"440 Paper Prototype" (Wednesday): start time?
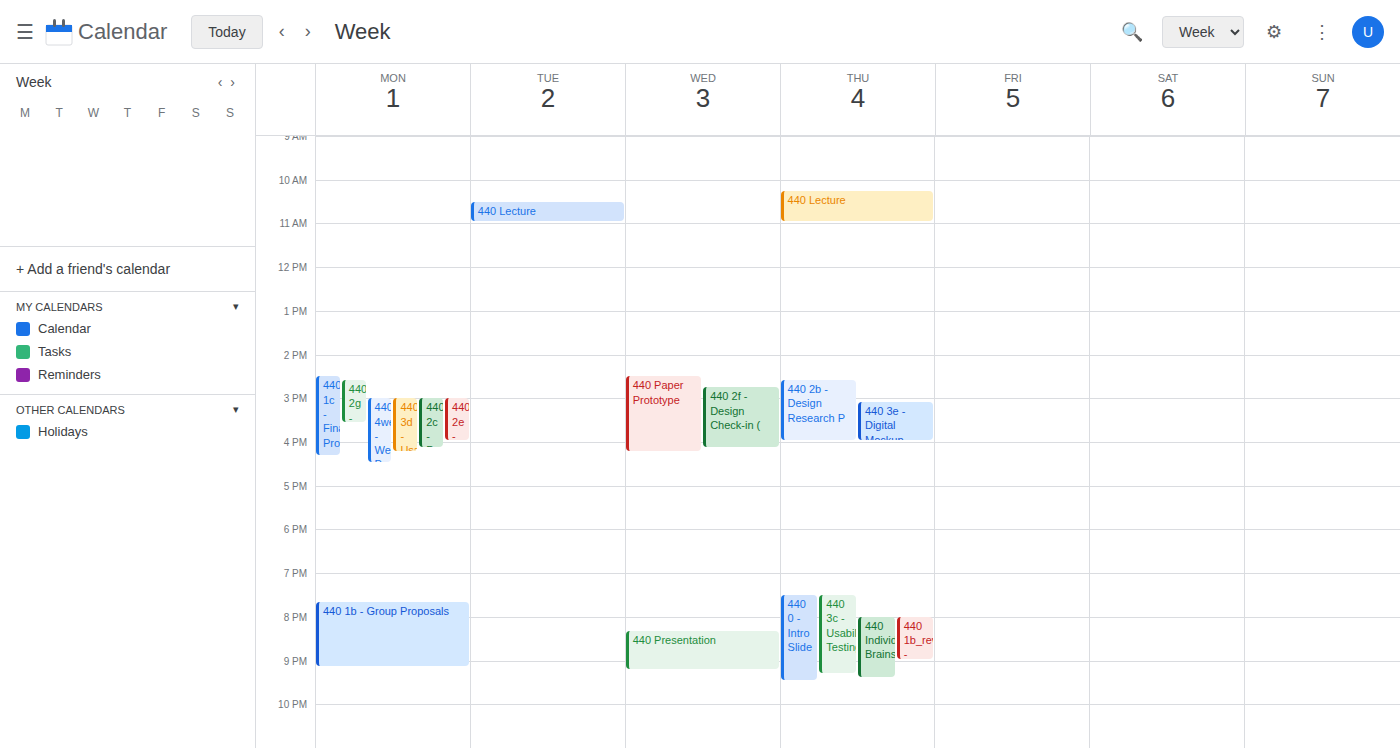
2:30 PM